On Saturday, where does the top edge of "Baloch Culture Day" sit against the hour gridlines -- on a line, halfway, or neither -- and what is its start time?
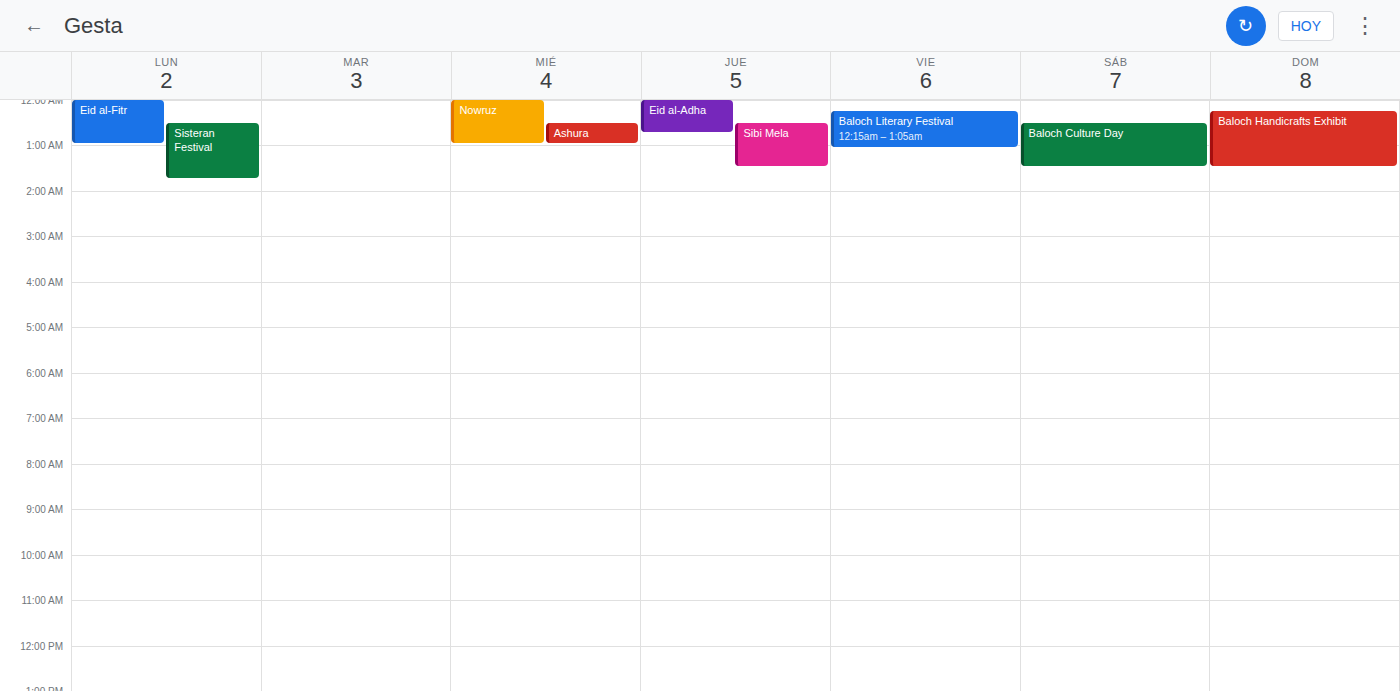
12:30 AM -- halfway between the 12 AM and 1 AM lines.